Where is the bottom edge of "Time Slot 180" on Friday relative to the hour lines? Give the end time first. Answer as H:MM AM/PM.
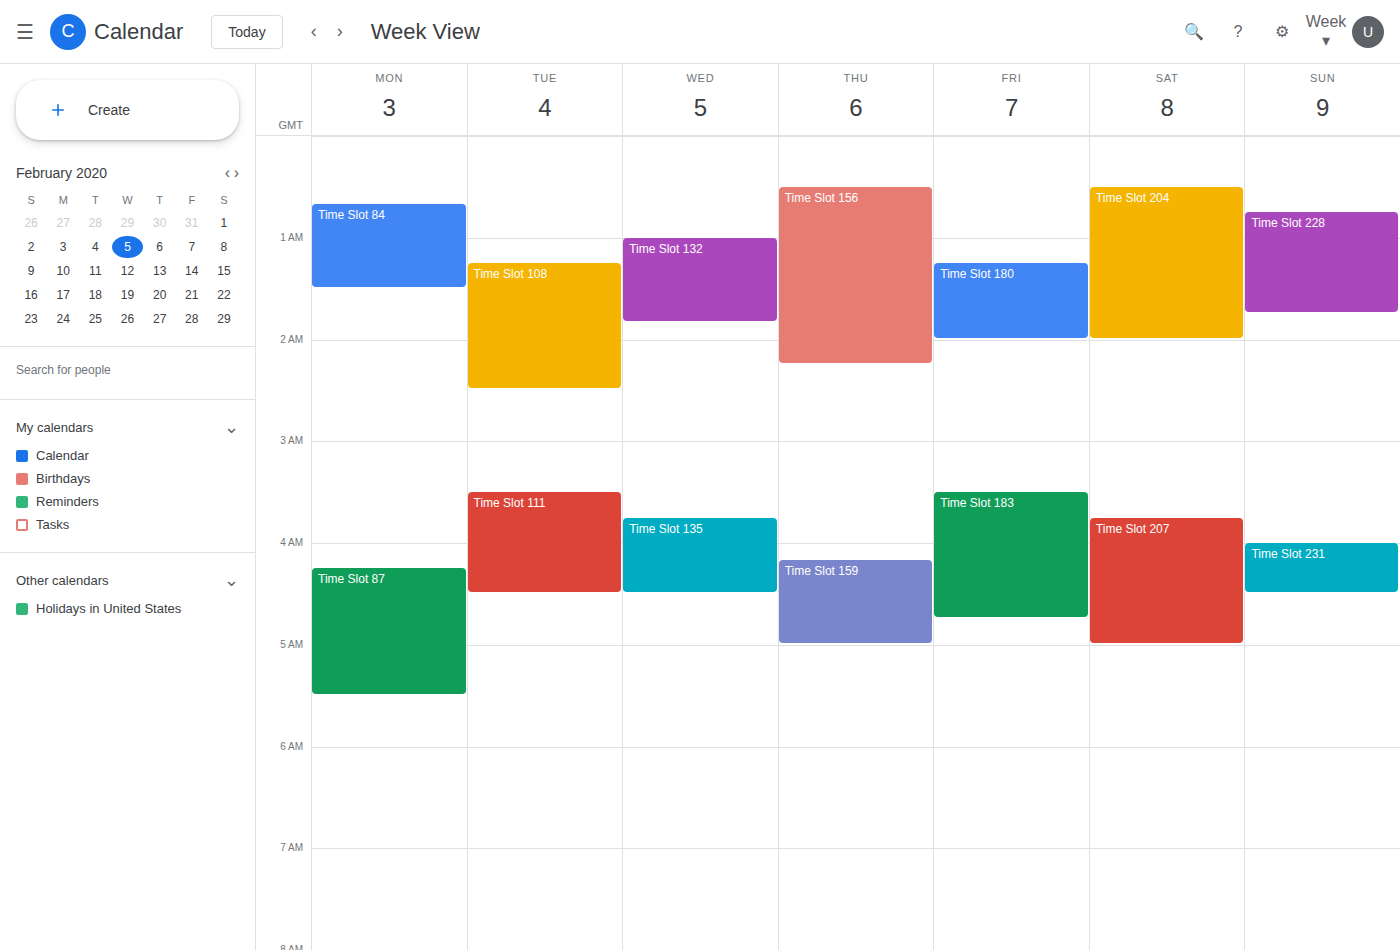
2:00 AM -- exactly on the 2 AM line.